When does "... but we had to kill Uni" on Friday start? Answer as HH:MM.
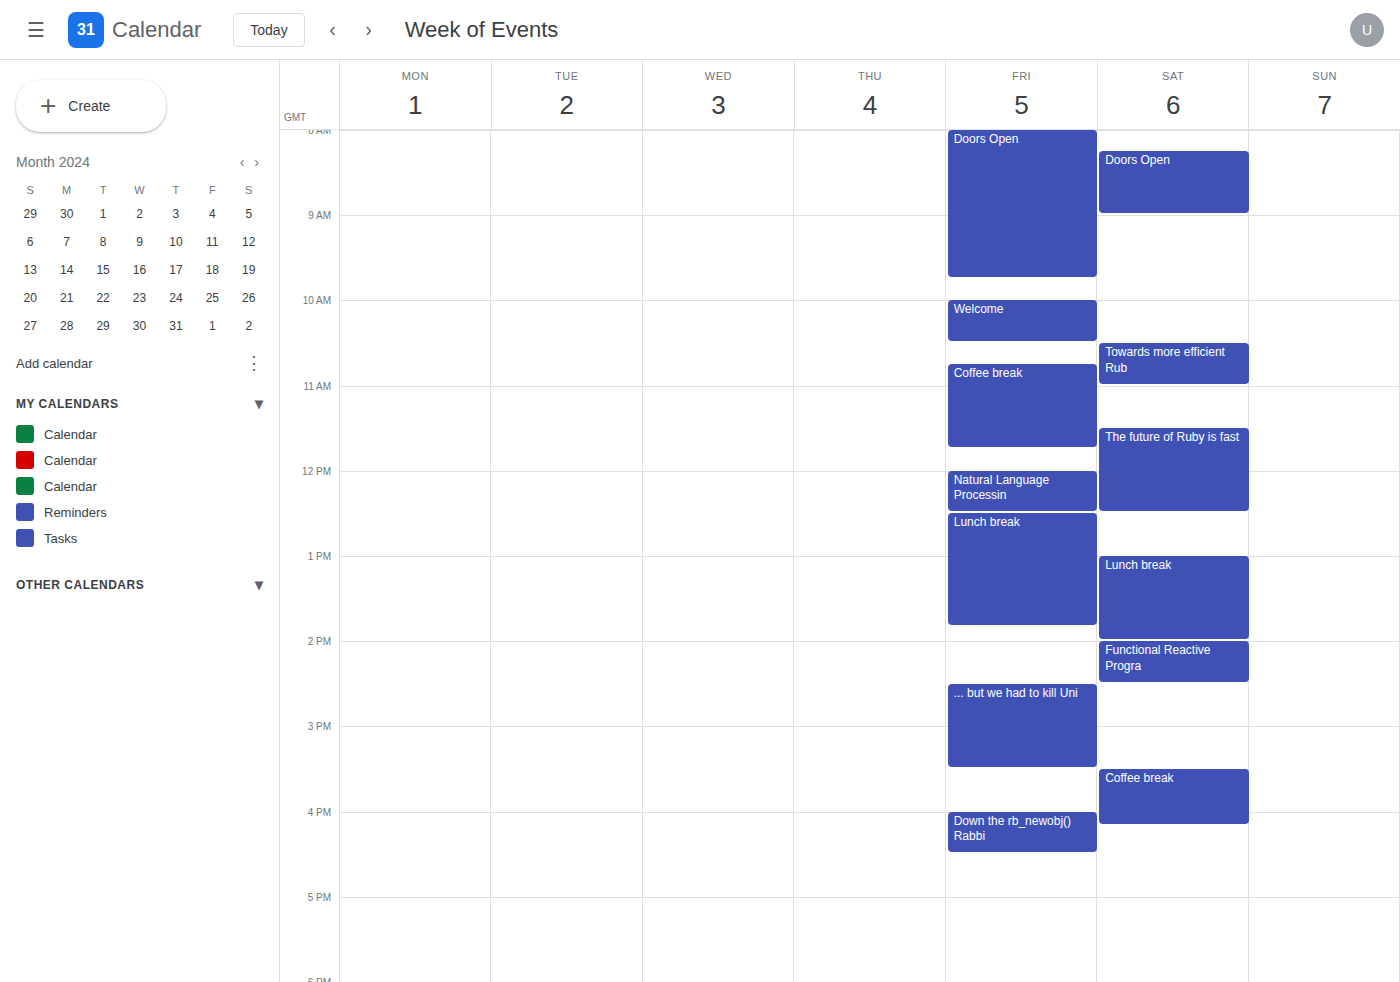
14:30